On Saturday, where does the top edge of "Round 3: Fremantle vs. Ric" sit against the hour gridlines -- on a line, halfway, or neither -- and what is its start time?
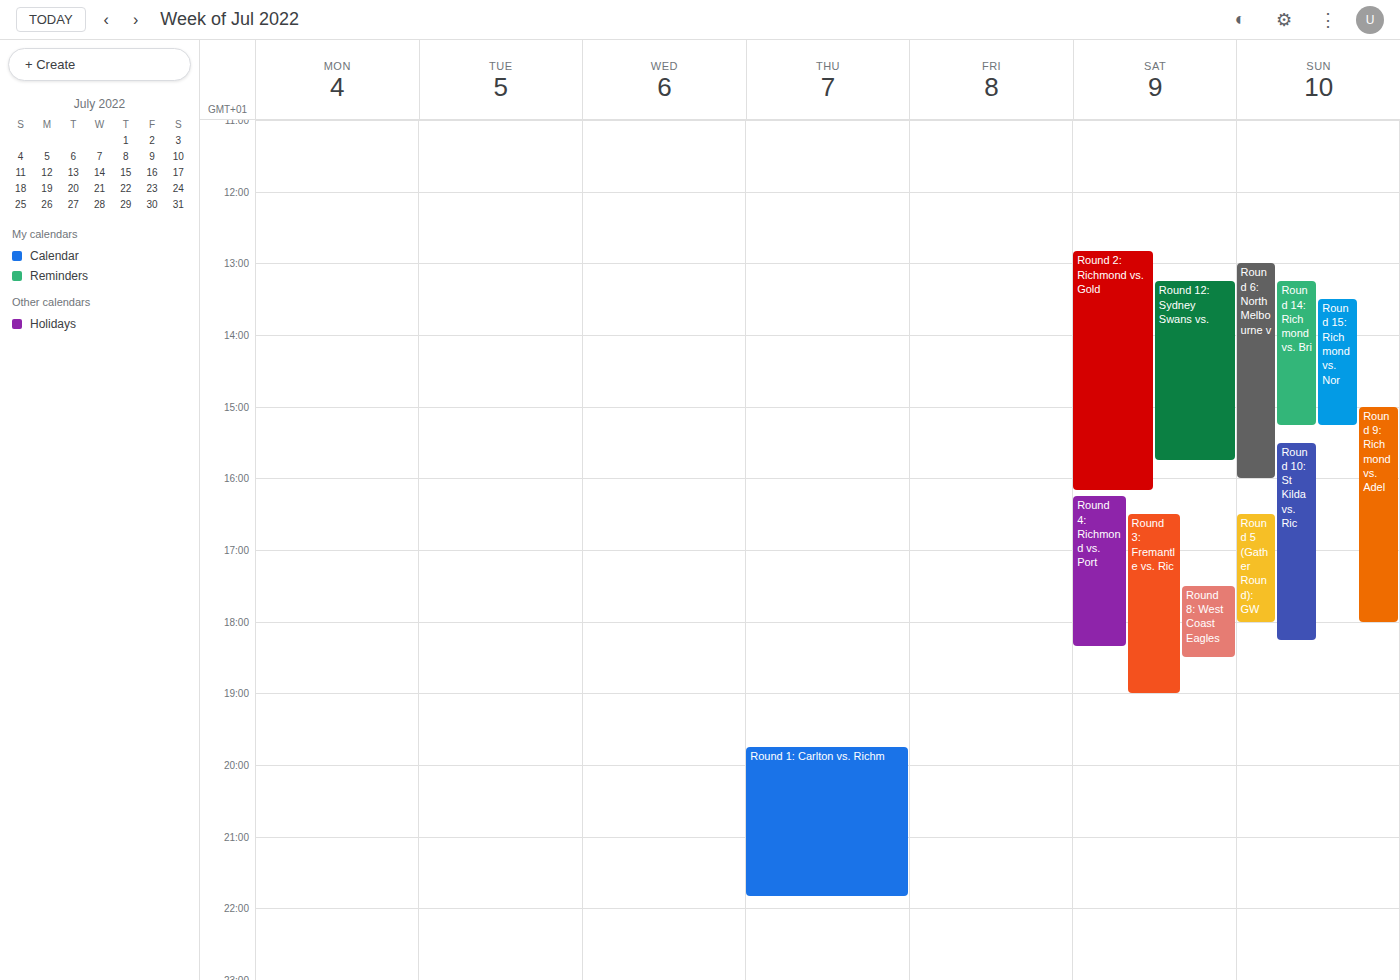
4:30 PM -- halfway between the 4 PM and 5 PM lines.